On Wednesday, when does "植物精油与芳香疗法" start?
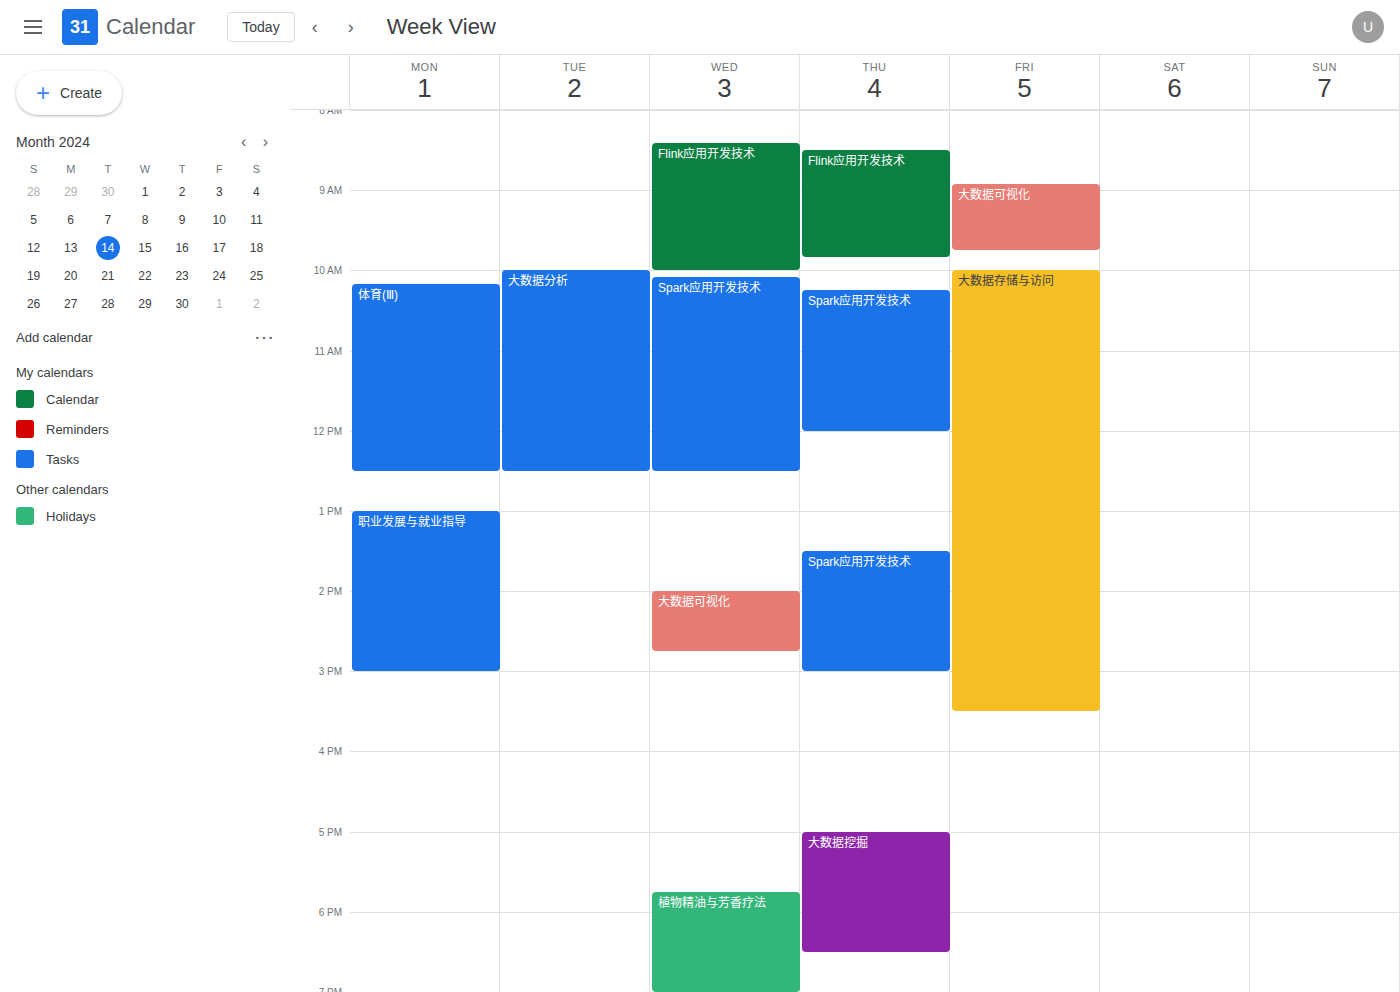
5:45 PM